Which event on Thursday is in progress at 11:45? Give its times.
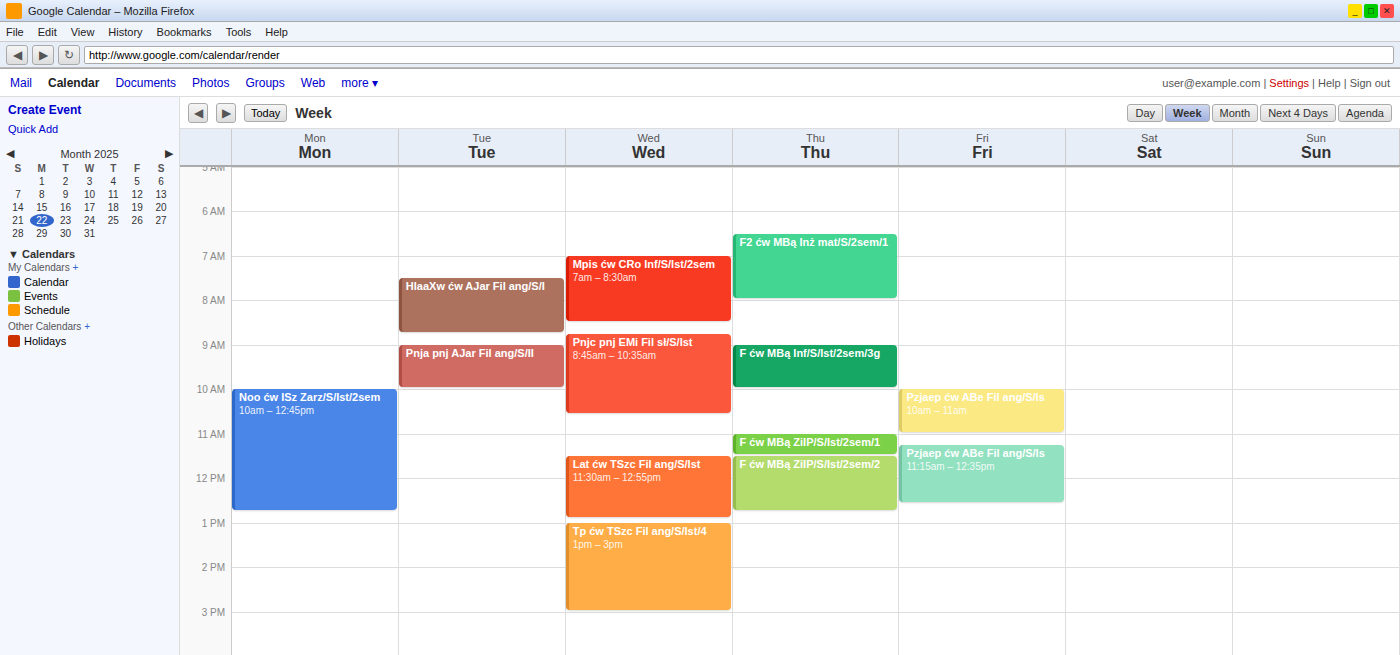
"F ćw MBą ZiIP/S/Ist/2sem/2", 11:30 to 12:45